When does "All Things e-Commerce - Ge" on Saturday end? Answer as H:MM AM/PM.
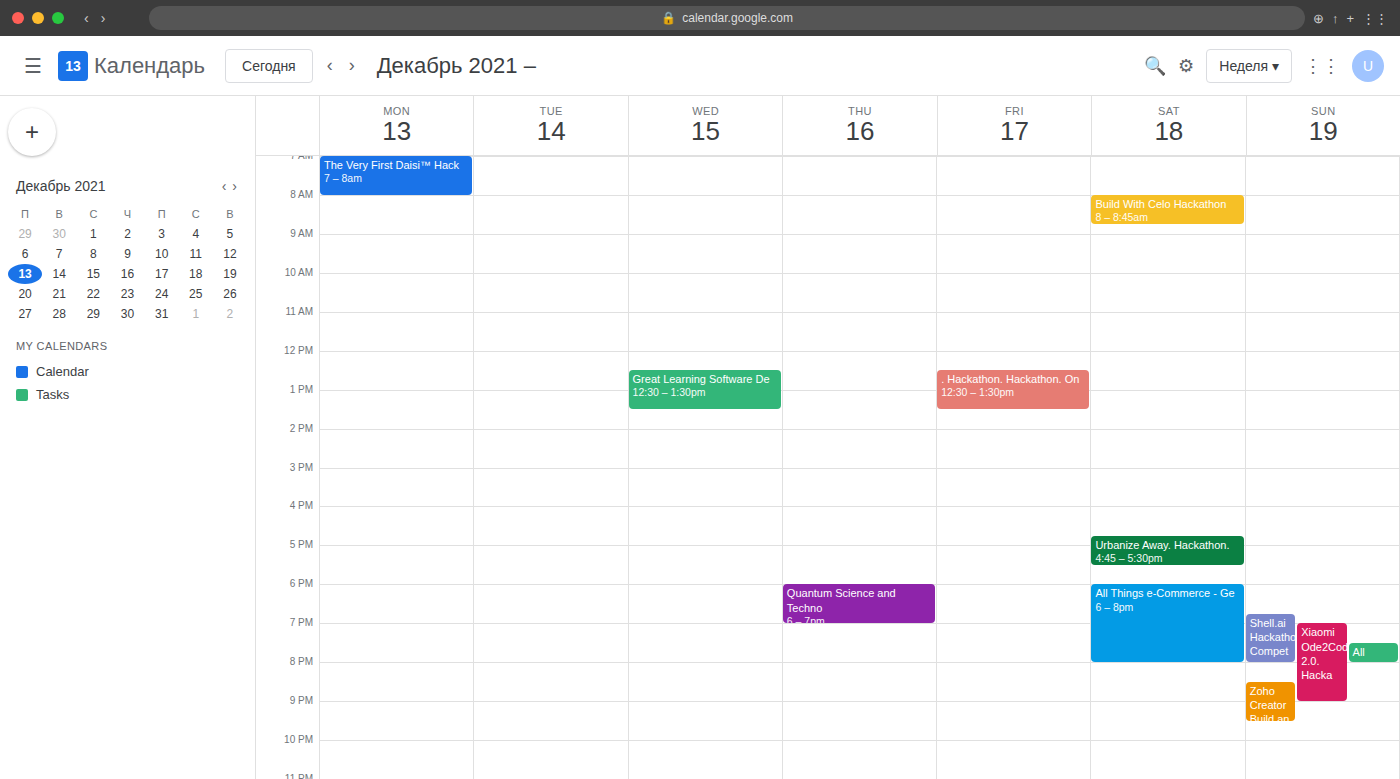
8:00 PM